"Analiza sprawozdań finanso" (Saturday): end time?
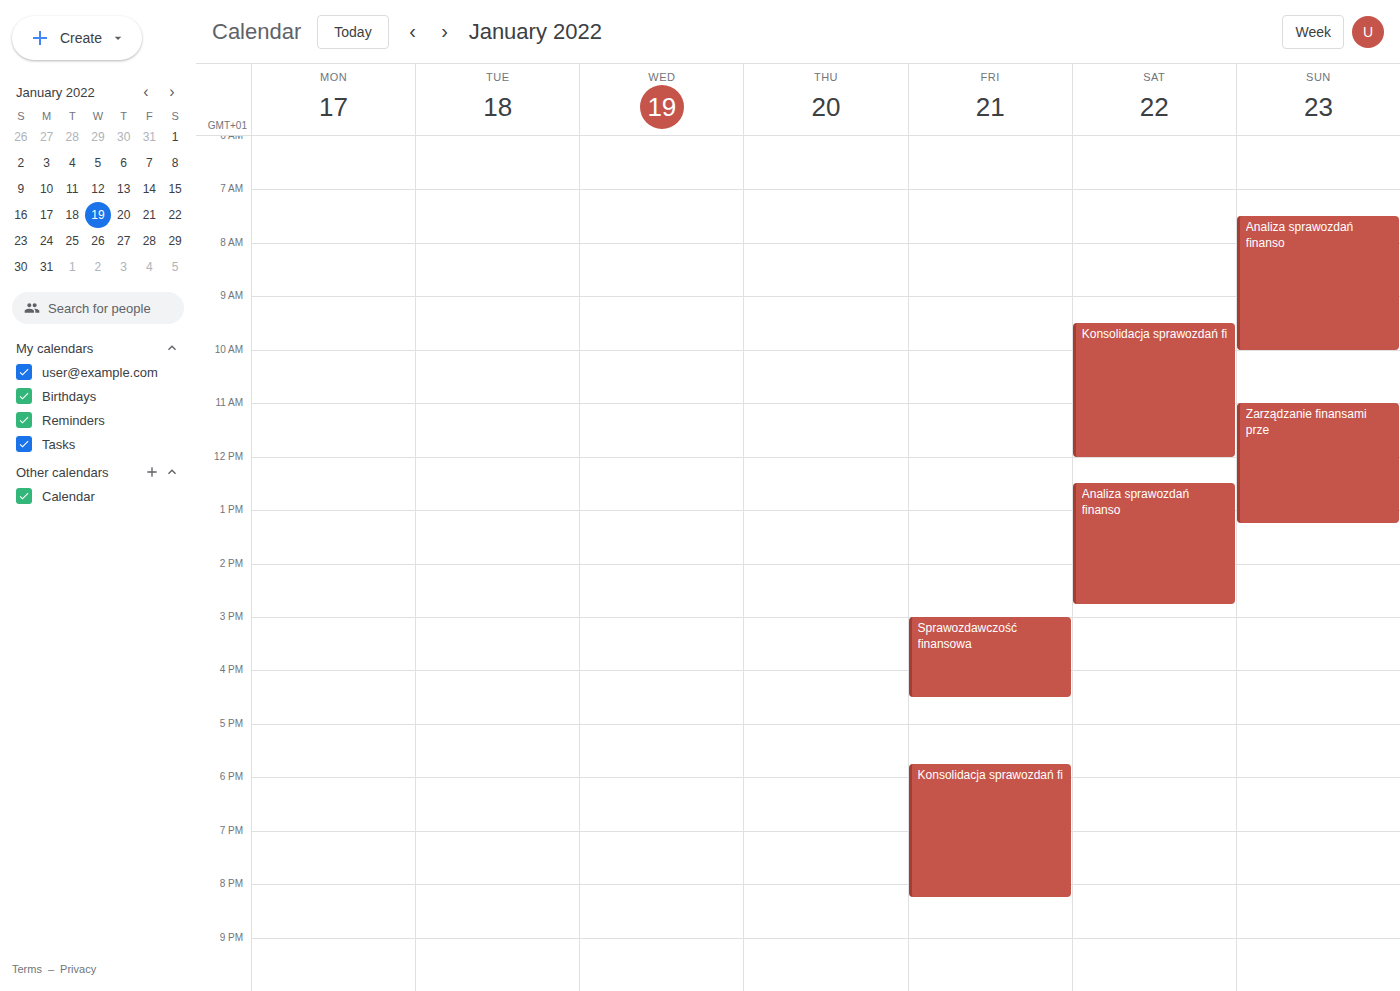
2:45 PM